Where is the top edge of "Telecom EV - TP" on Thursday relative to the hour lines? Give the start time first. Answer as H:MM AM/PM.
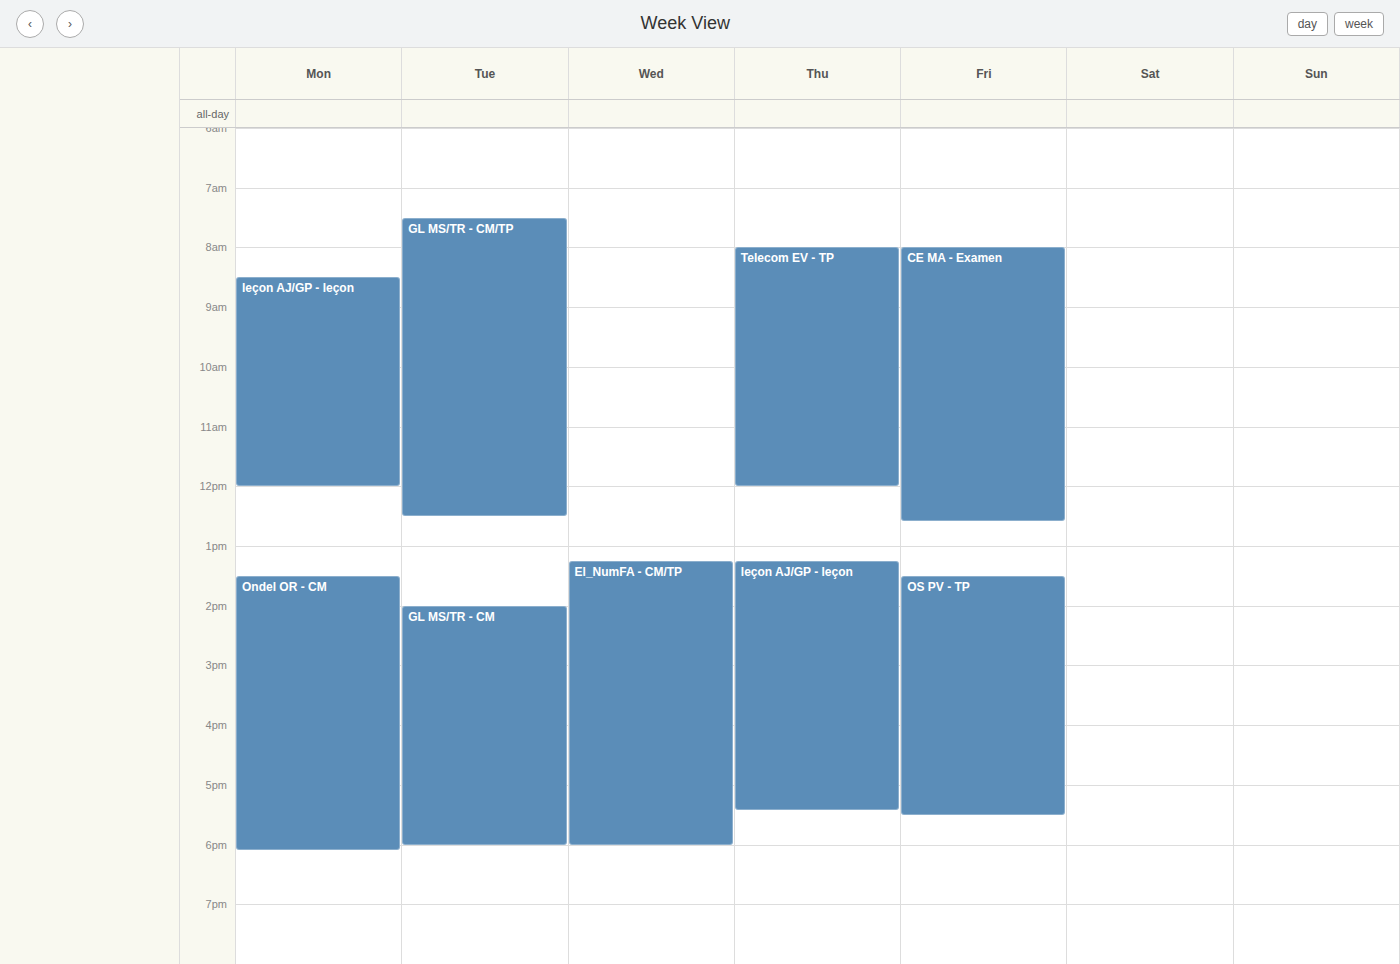
8:00 AM -- exactly on the 8 AM line.